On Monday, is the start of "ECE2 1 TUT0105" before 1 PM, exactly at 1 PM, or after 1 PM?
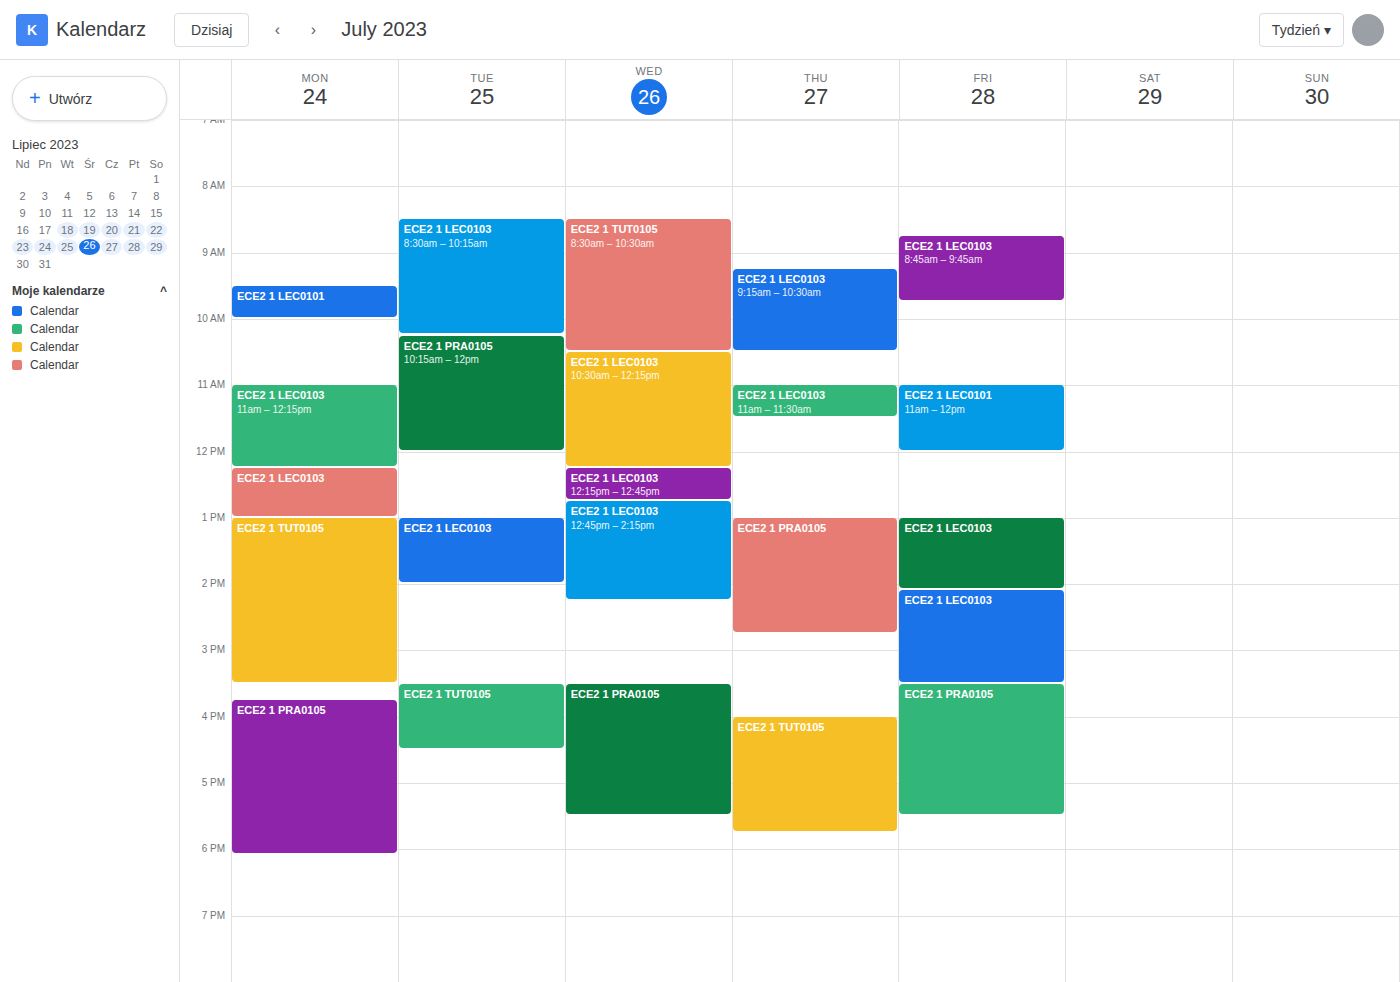
1:00 PM -- exactly at 1 PM, on the 1 PM line.